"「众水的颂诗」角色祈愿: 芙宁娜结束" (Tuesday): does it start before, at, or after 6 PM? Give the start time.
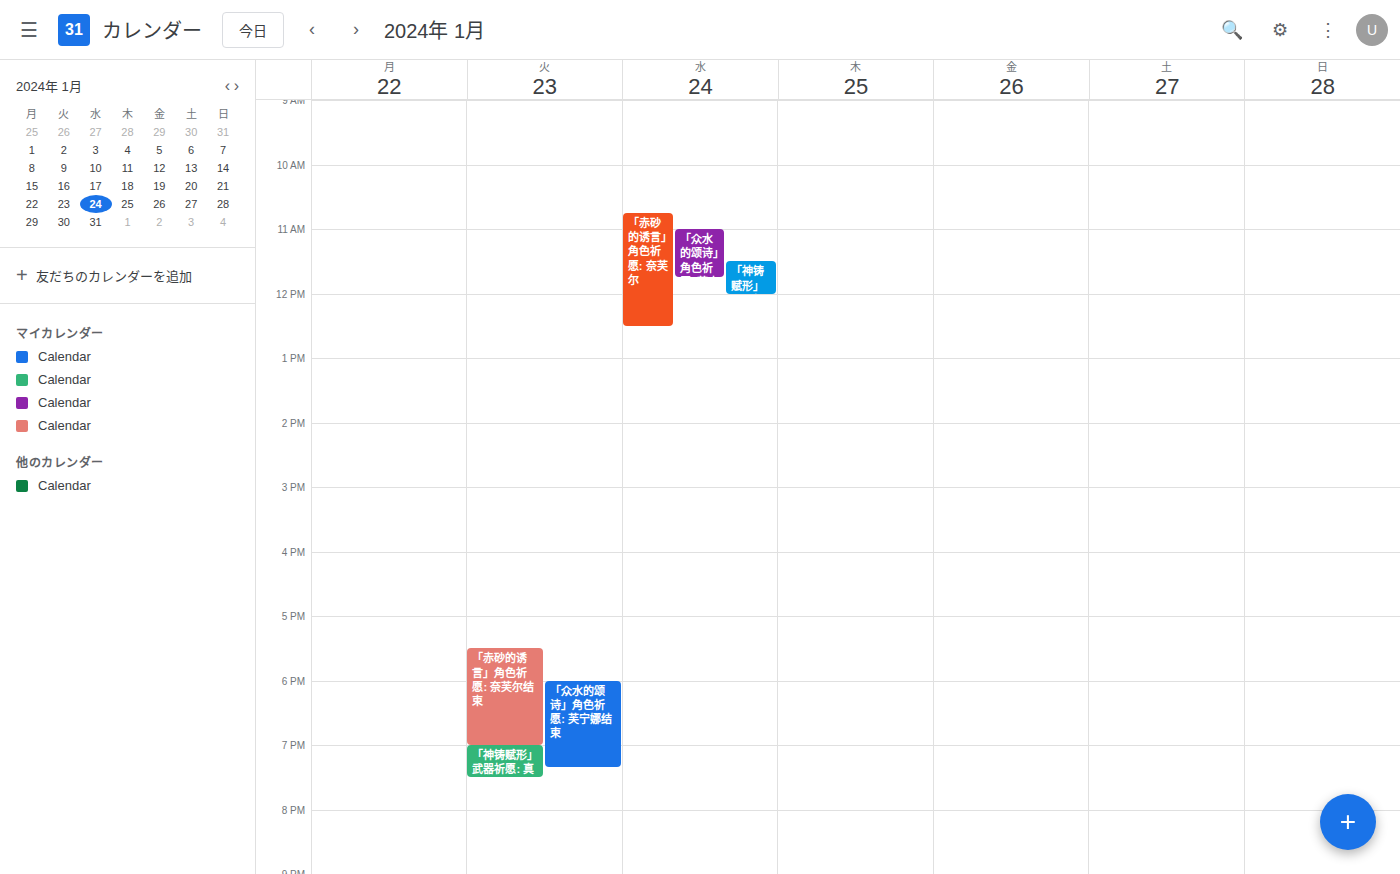
6:00 PM -- exactly at 6 PM, on the 6 PM line.